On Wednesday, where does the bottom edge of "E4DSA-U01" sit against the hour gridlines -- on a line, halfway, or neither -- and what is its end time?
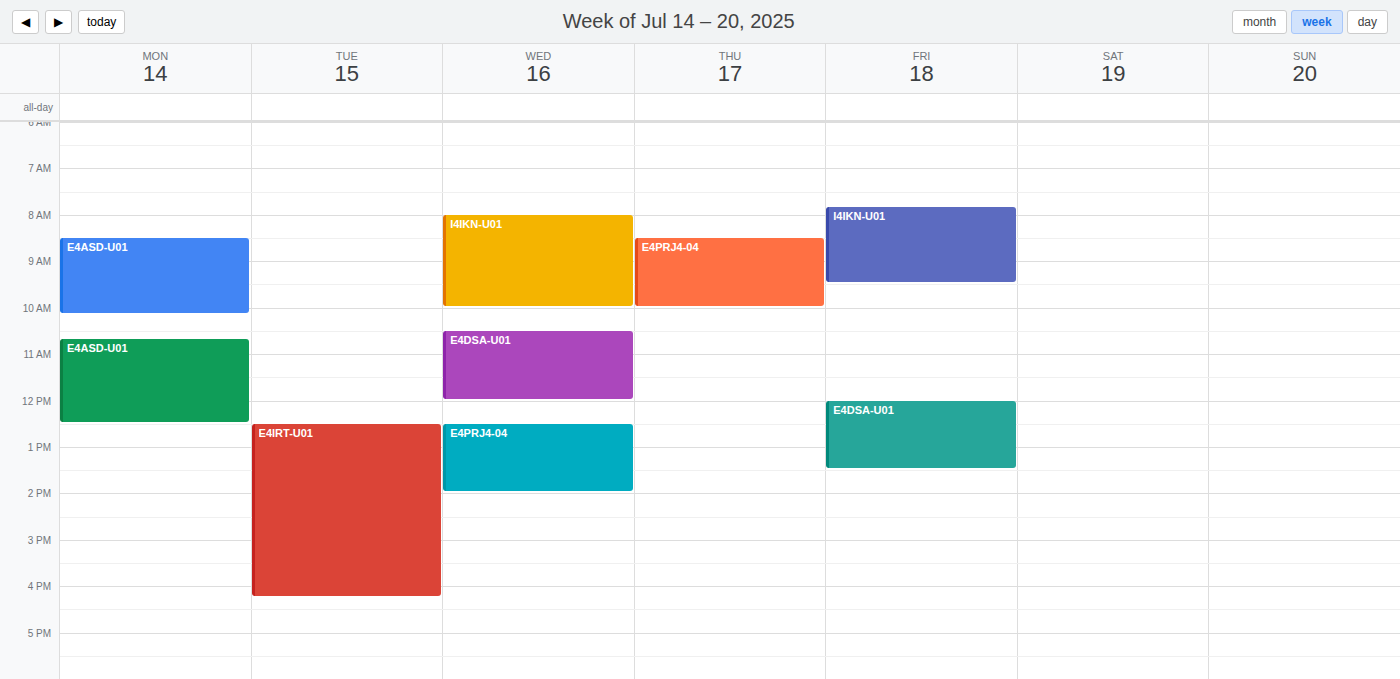
12:00 PM -- exactly on the 12 PM line.